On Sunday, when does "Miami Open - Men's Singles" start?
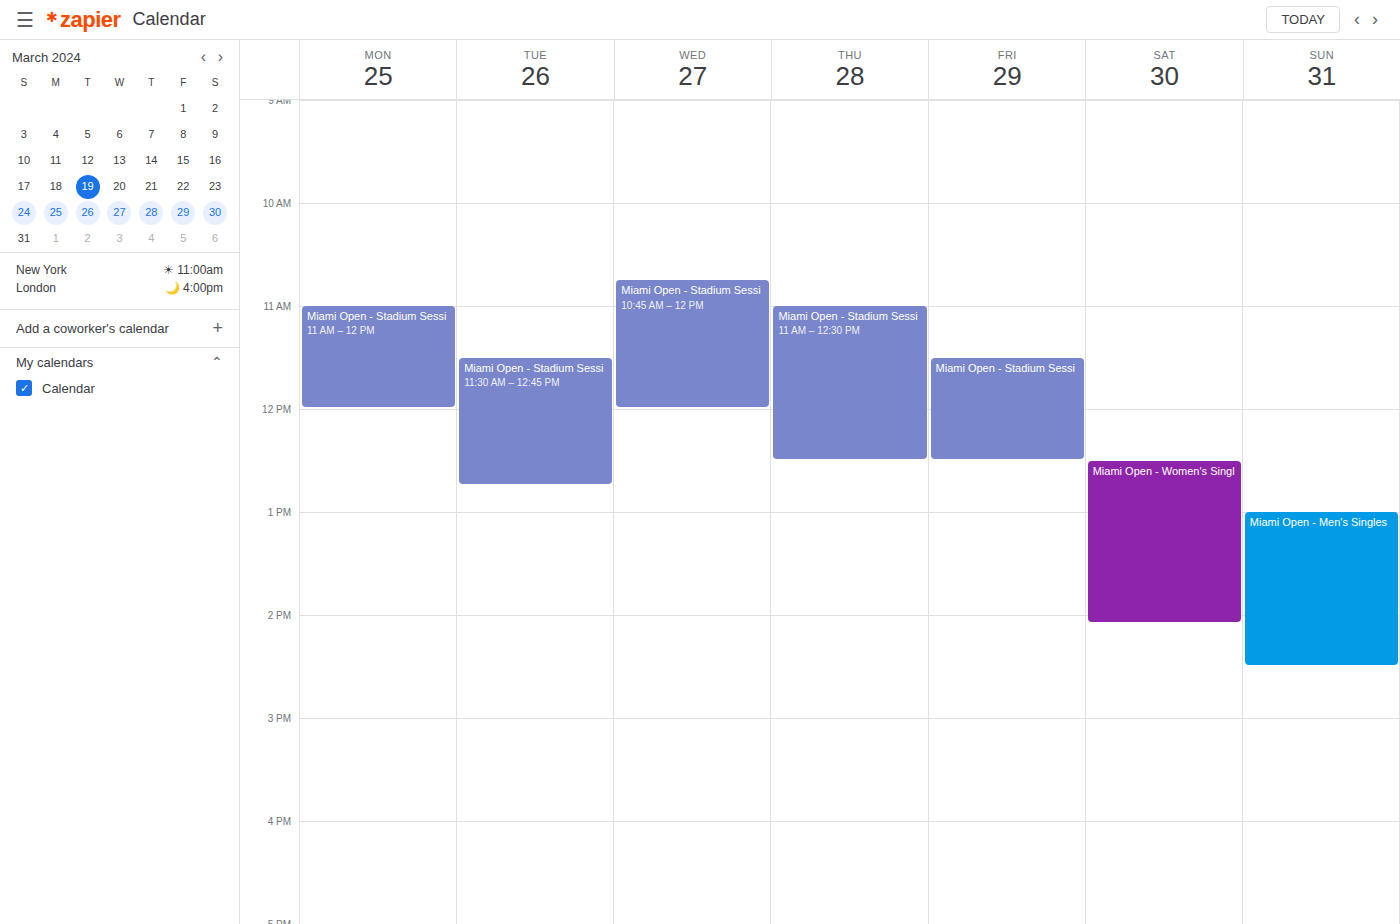
1:00 PM